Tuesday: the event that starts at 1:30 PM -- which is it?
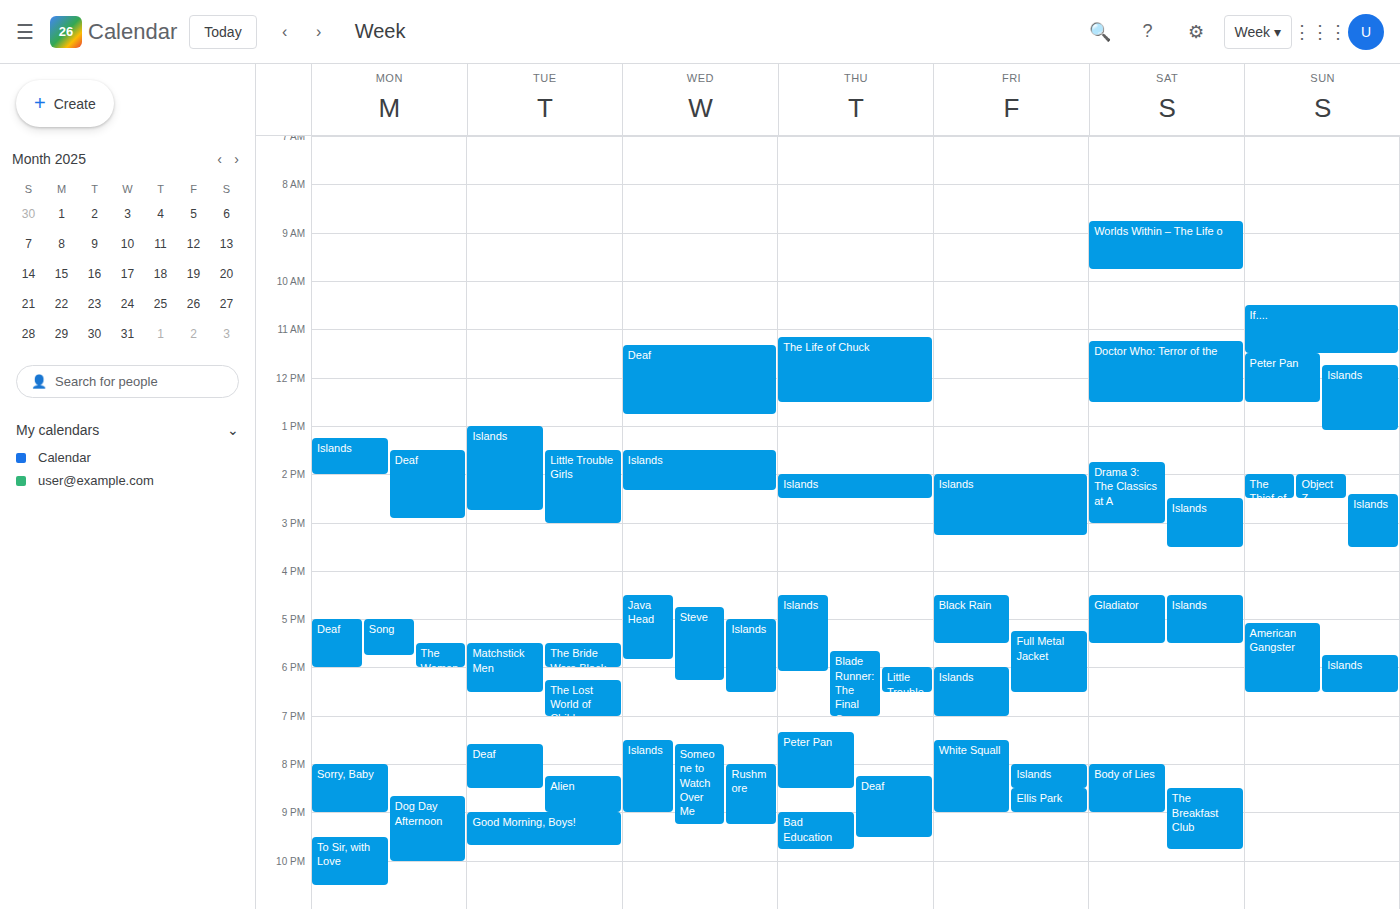
"Little Trouble Girls"